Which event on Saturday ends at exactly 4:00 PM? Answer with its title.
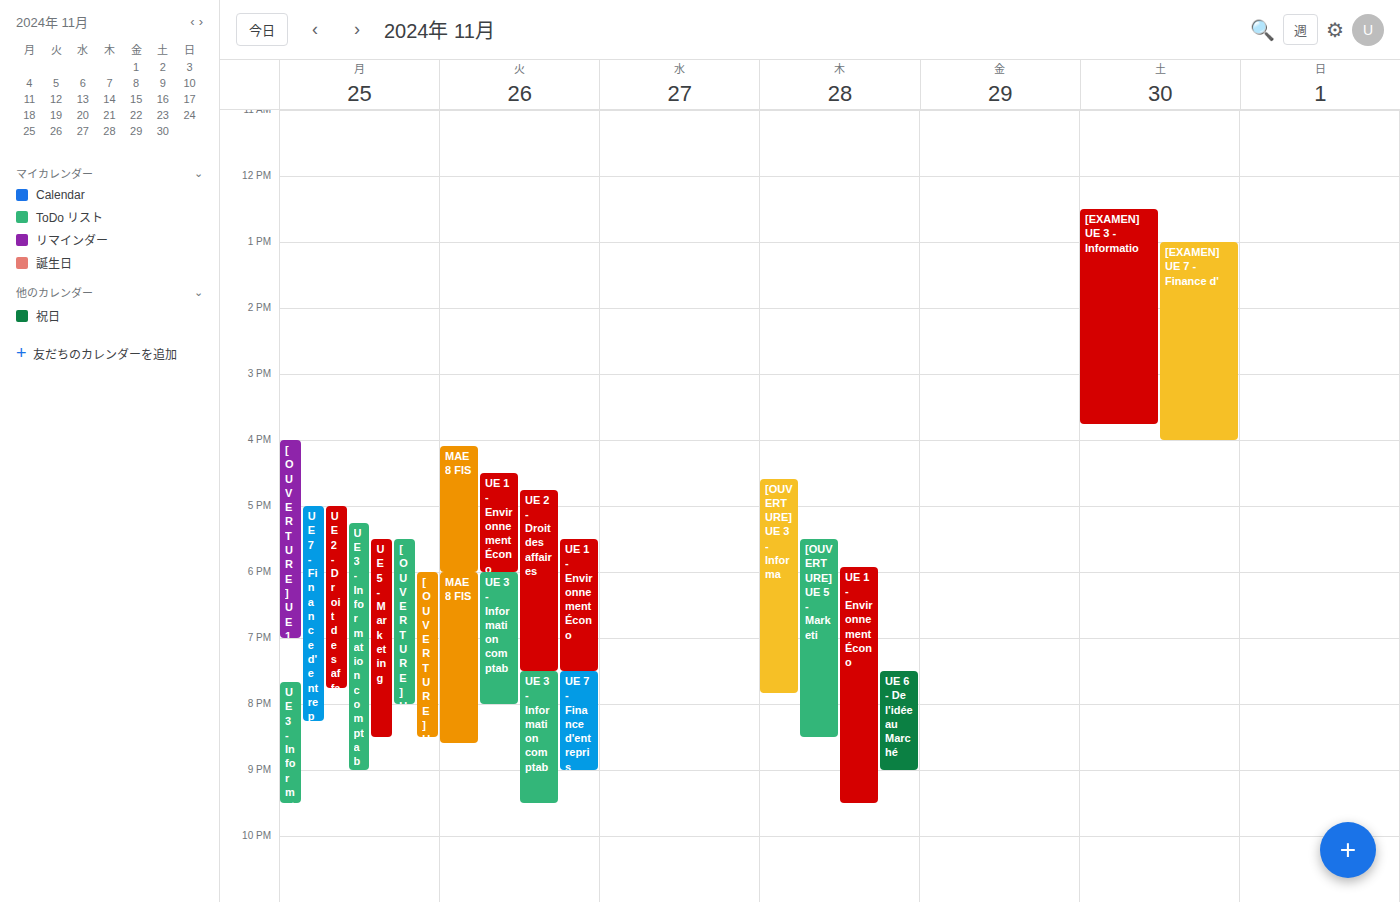
"[EXAMEN] UE 7 - Finance d'"